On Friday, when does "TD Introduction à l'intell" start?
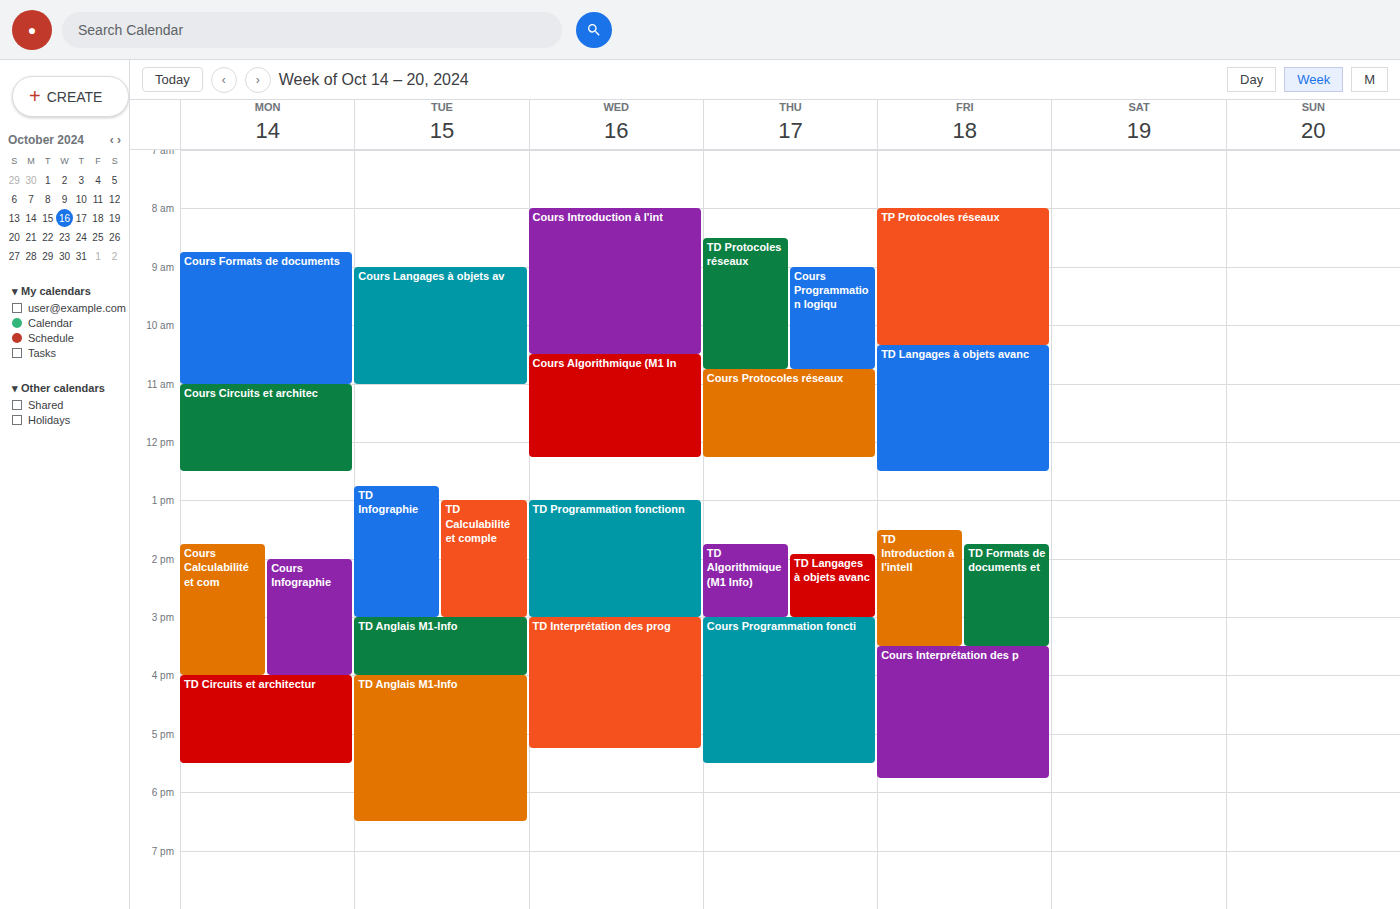
1:30 PM